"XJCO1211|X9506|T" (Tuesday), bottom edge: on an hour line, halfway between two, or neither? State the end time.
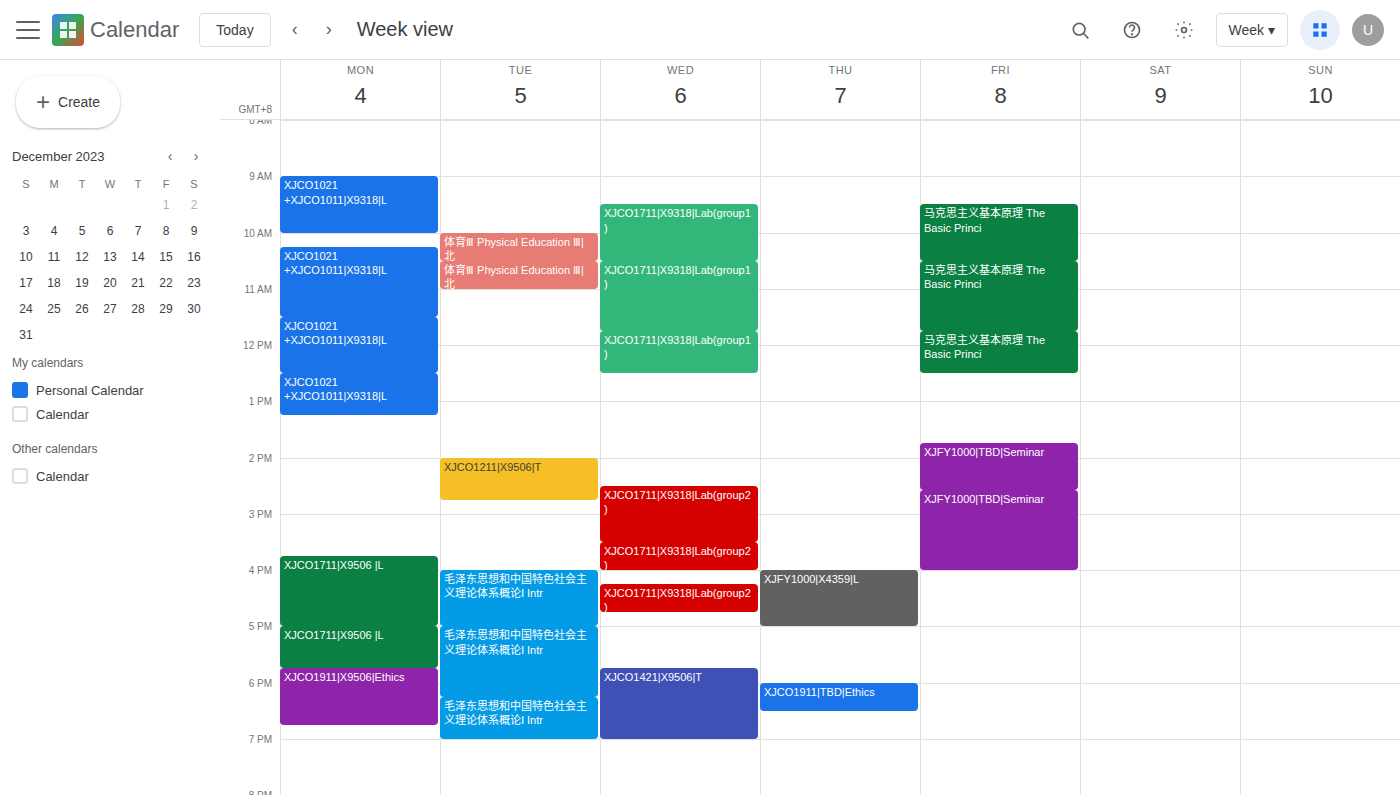
2:45 PM -- neither: three quarters of the way from the 2 PM line to the 3 PM line.